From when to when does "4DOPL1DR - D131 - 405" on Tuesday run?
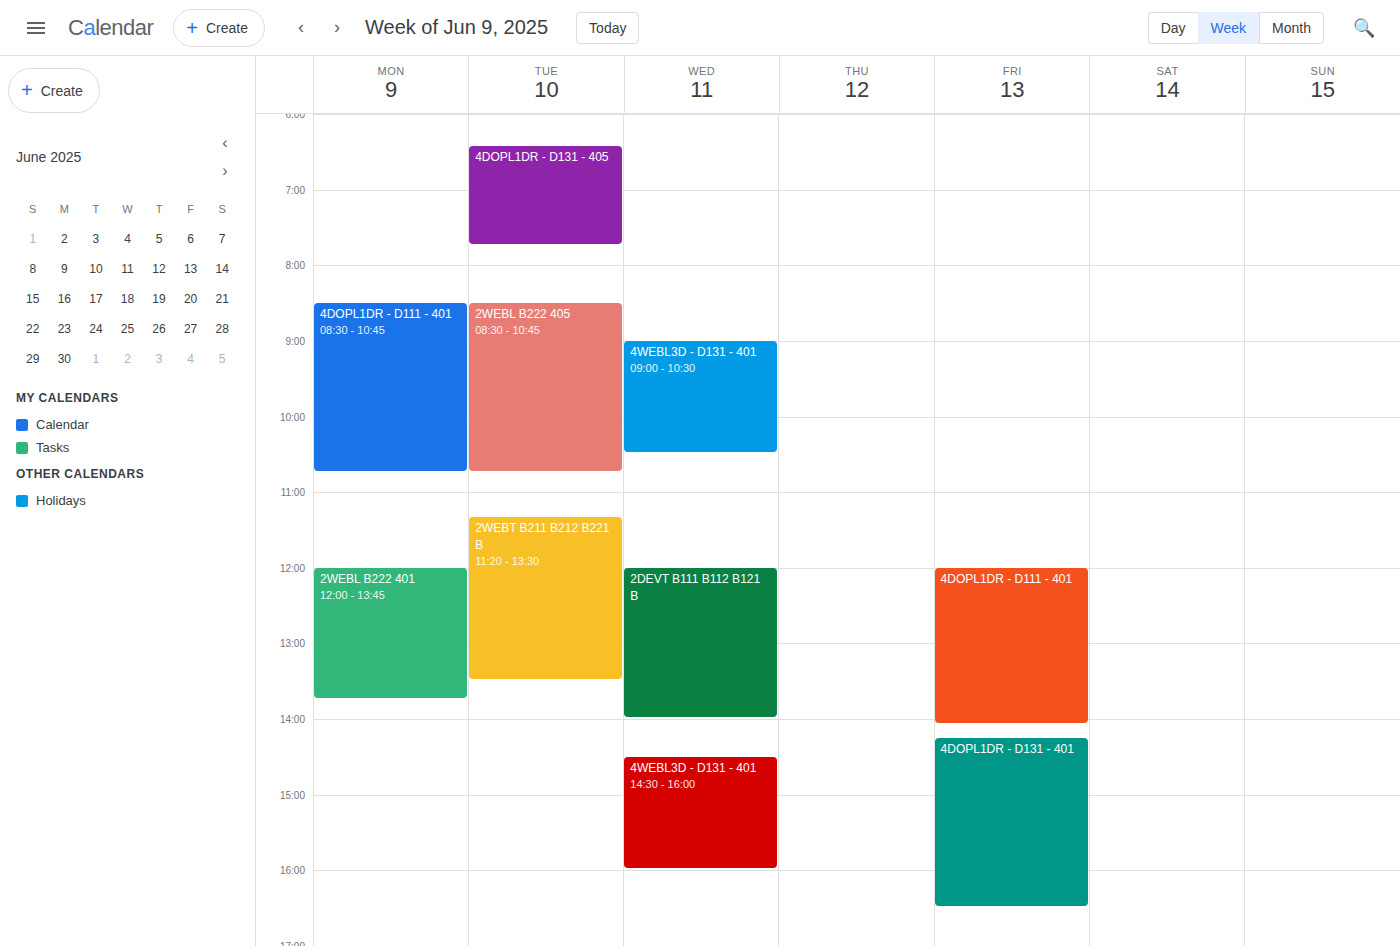
6:25 AM to 7:45 AM